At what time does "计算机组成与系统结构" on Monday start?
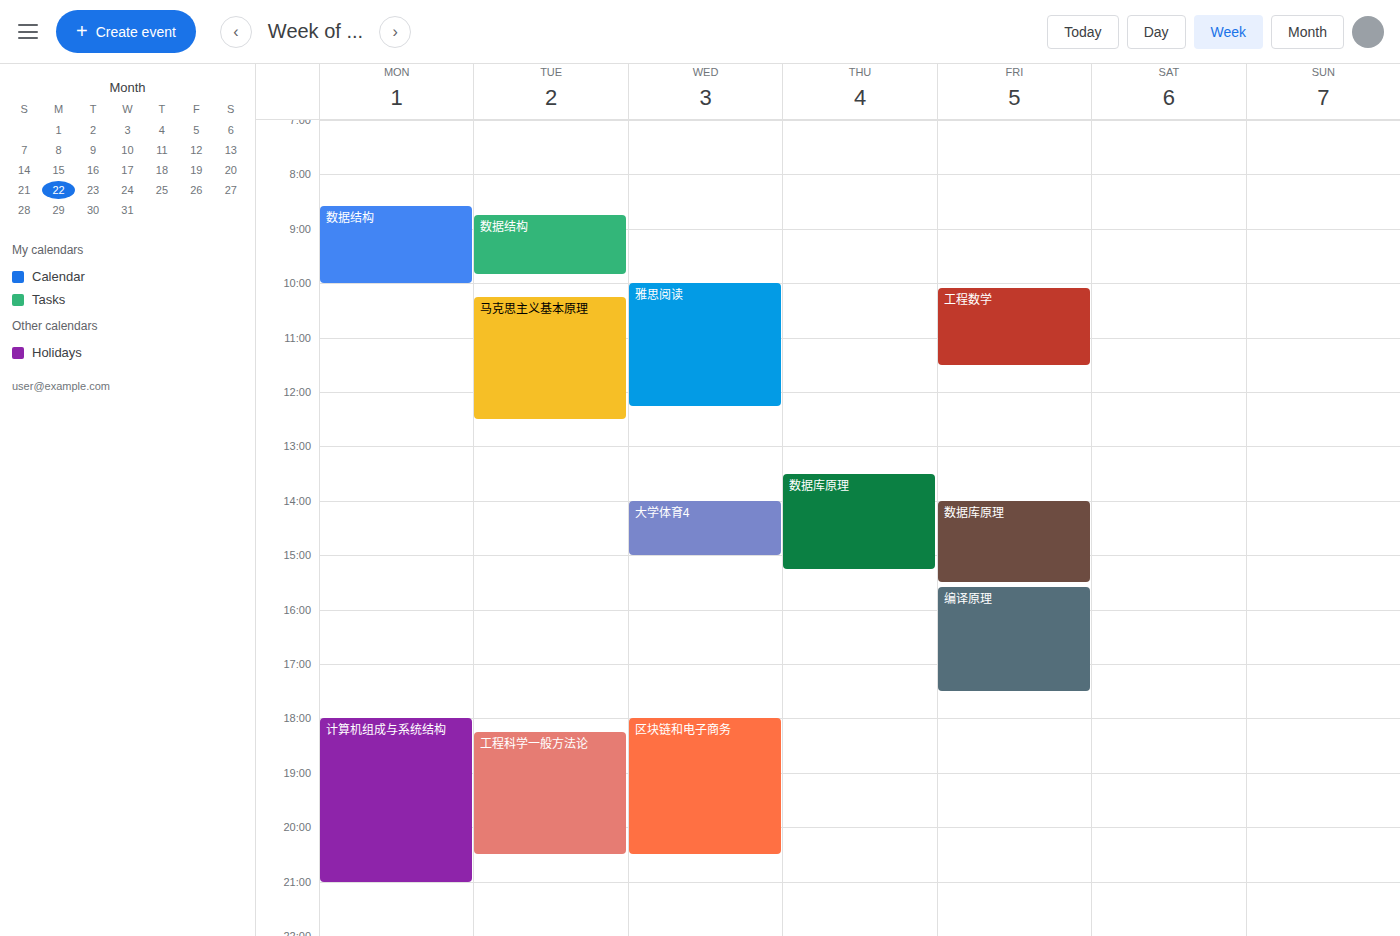
6:00 PM